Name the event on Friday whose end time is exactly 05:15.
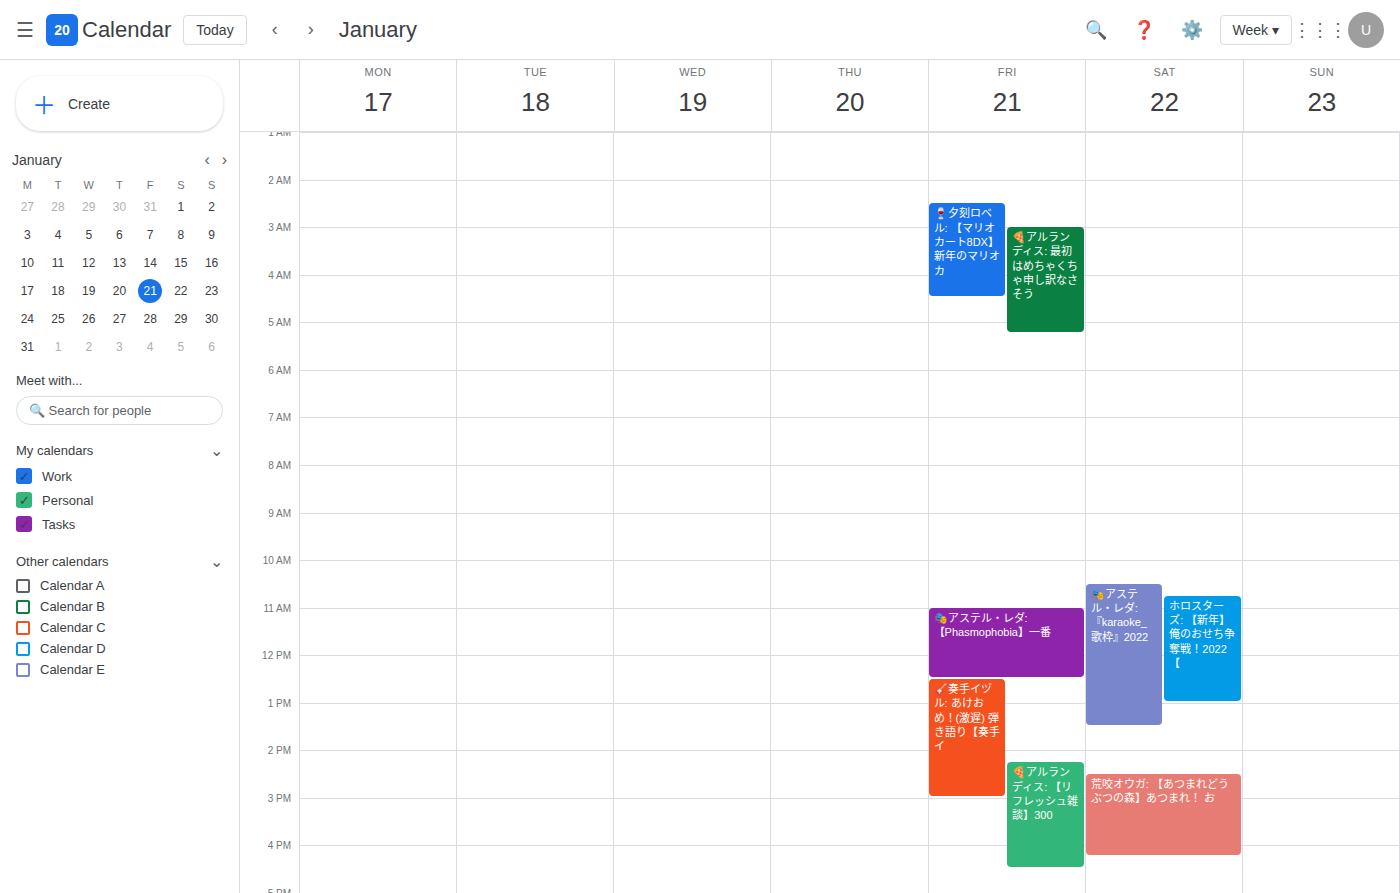
"🍕アルランディス: 最初はめちゃくちゃ申し訳なさそう"